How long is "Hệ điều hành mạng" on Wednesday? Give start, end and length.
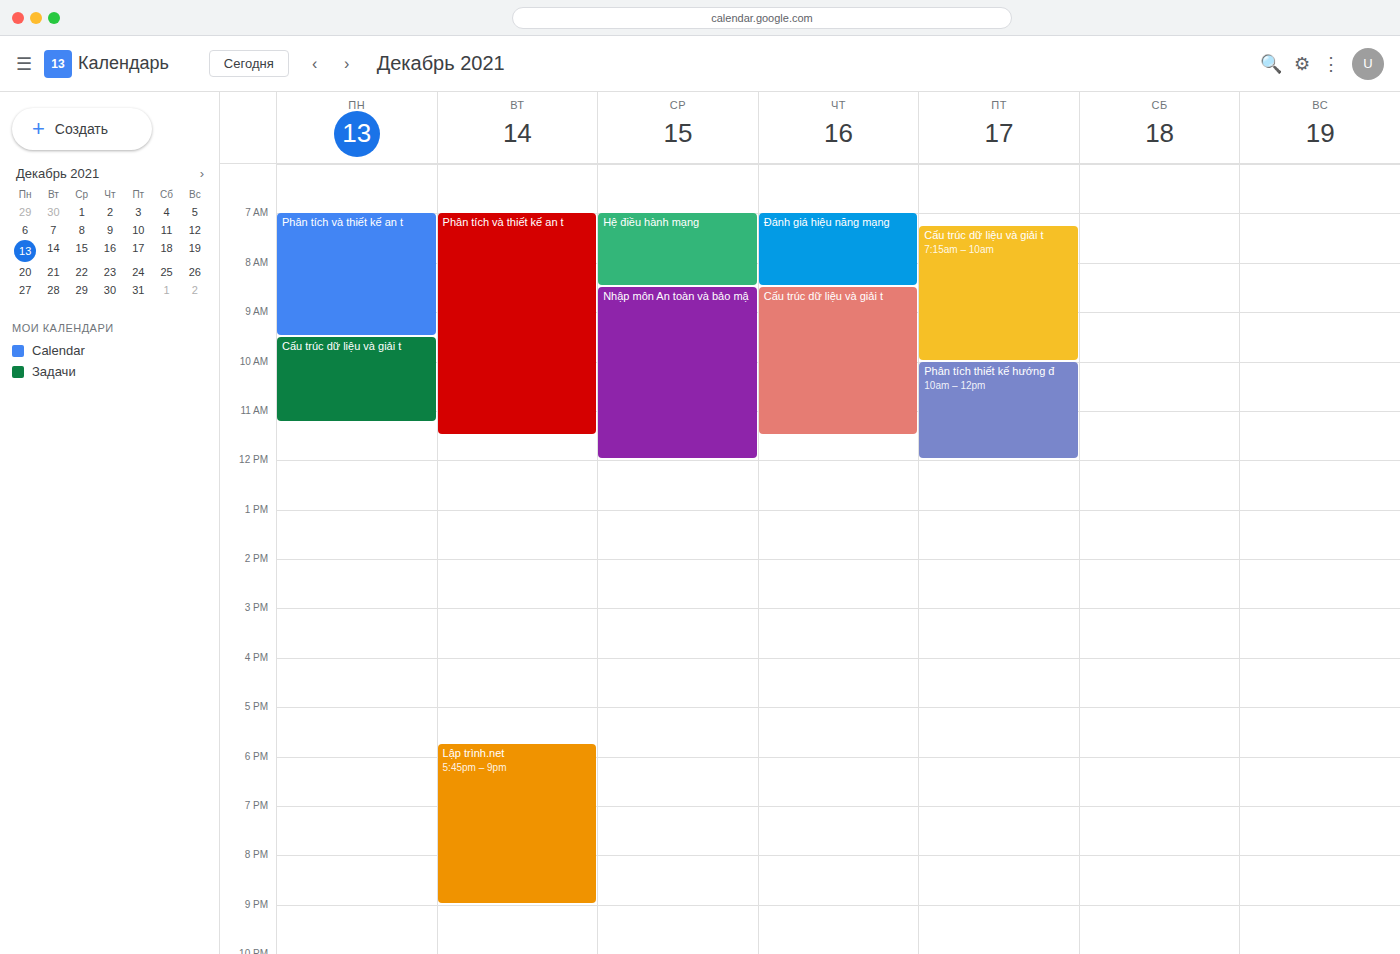
7:00 AM to 8:30 AM, 1 hour 30 minutes